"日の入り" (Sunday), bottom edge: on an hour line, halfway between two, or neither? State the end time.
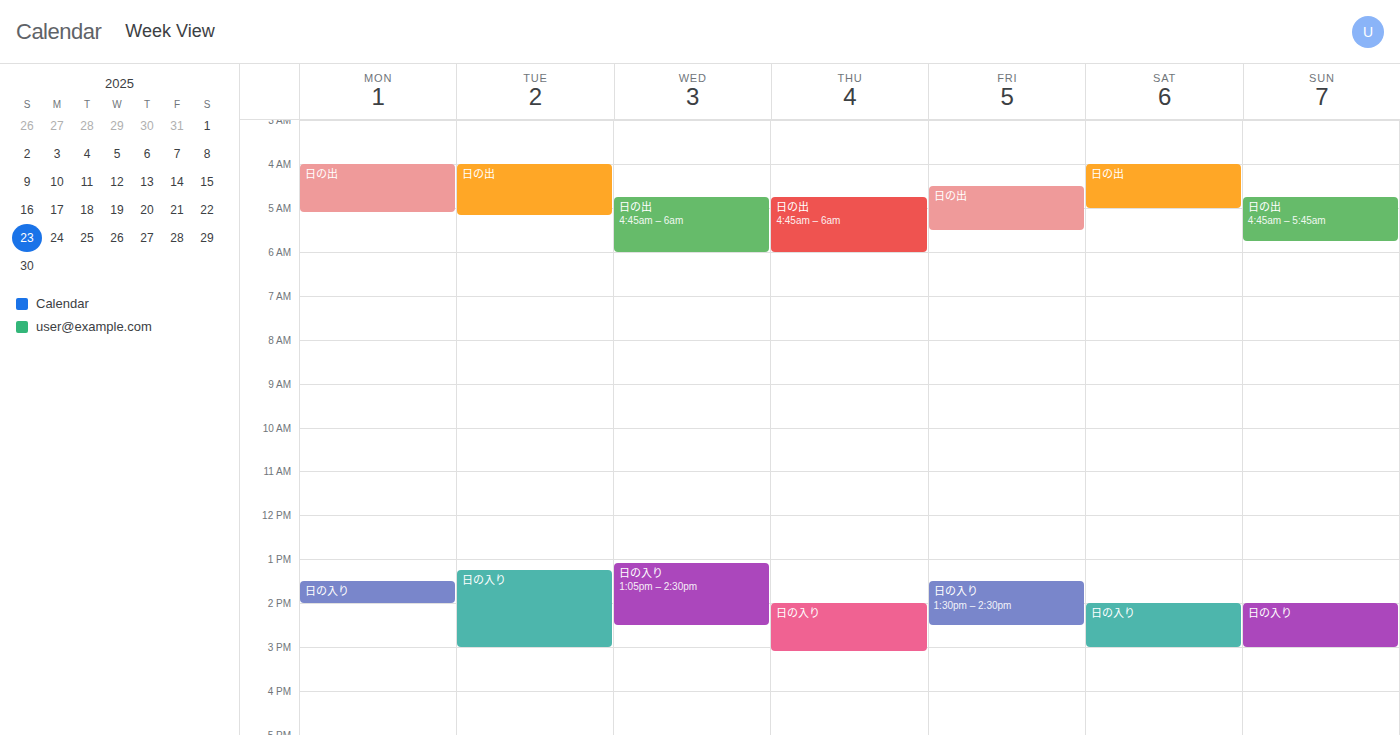
3:00 PM -- exactly on the 3 PM line.